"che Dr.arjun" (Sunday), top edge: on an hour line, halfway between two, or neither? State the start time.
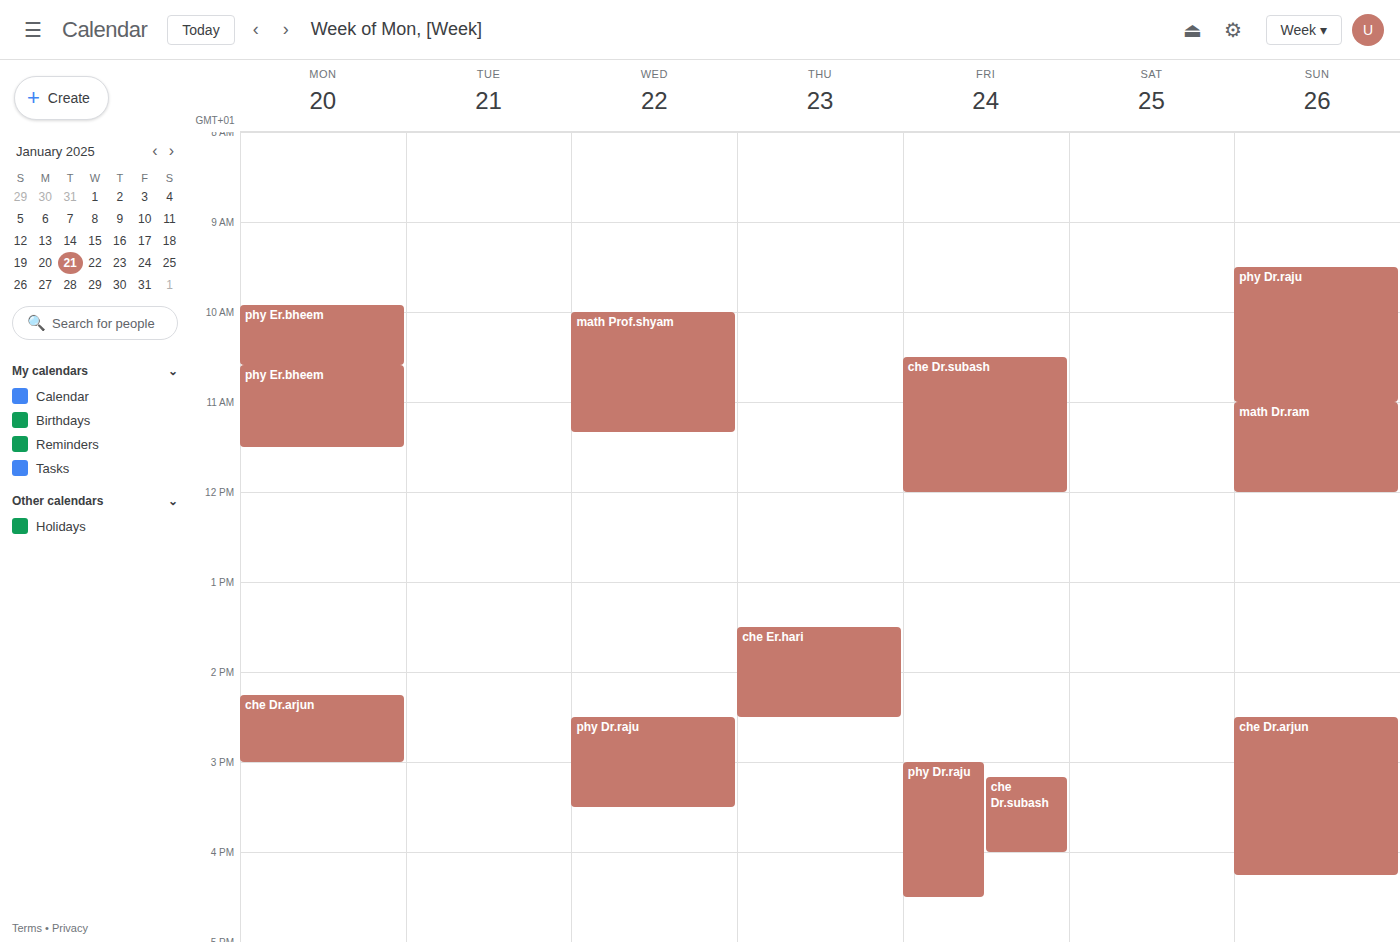
2:30 PM -- halfway between the 2 PM and 3 PM lines.